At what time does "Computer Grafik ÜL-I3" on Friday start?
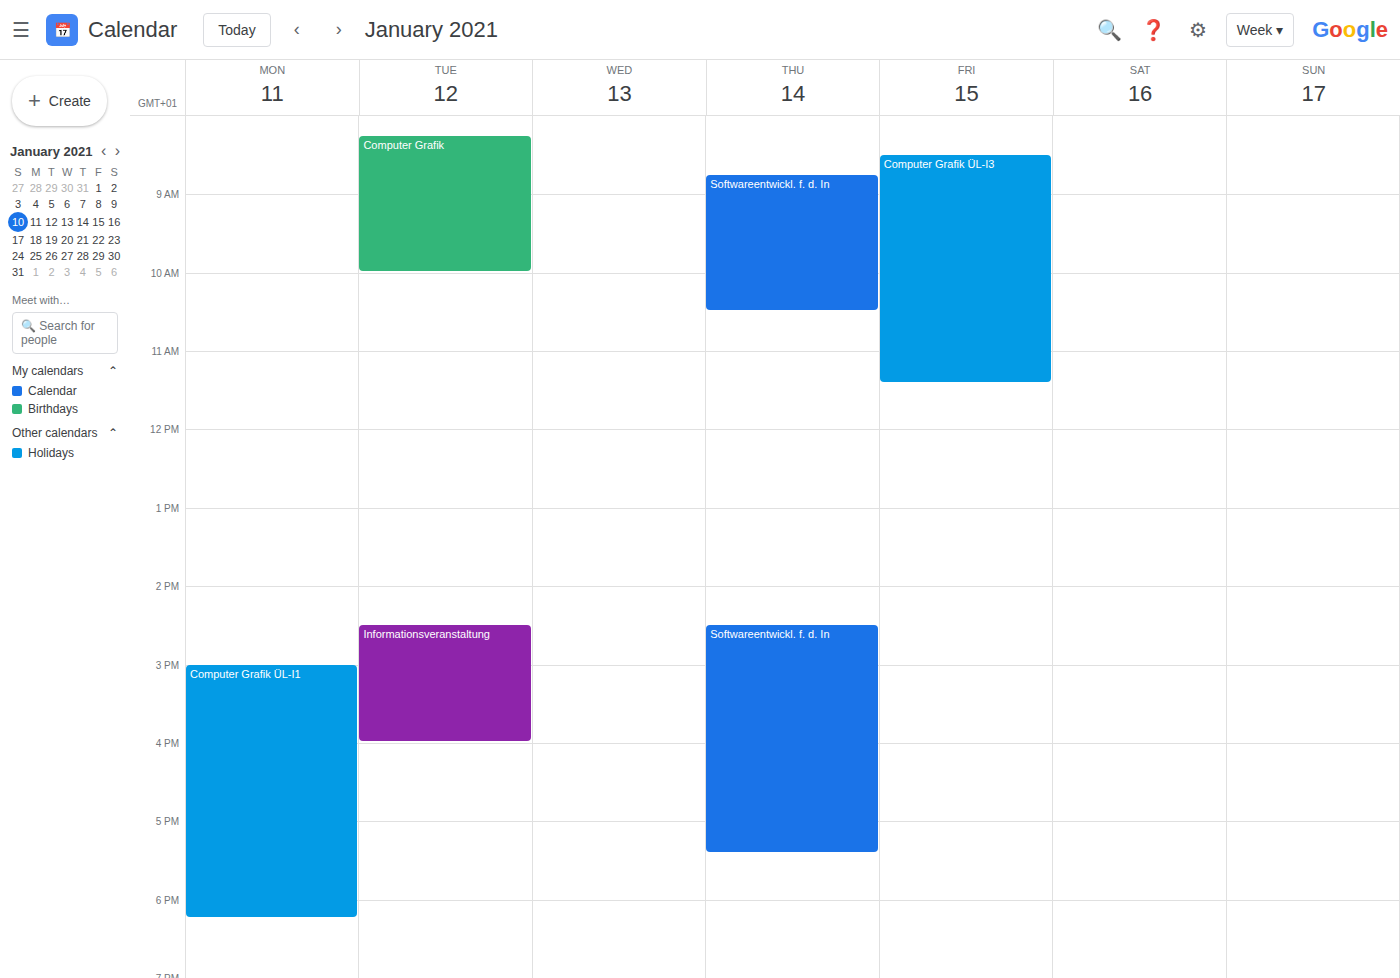
8:30 AM